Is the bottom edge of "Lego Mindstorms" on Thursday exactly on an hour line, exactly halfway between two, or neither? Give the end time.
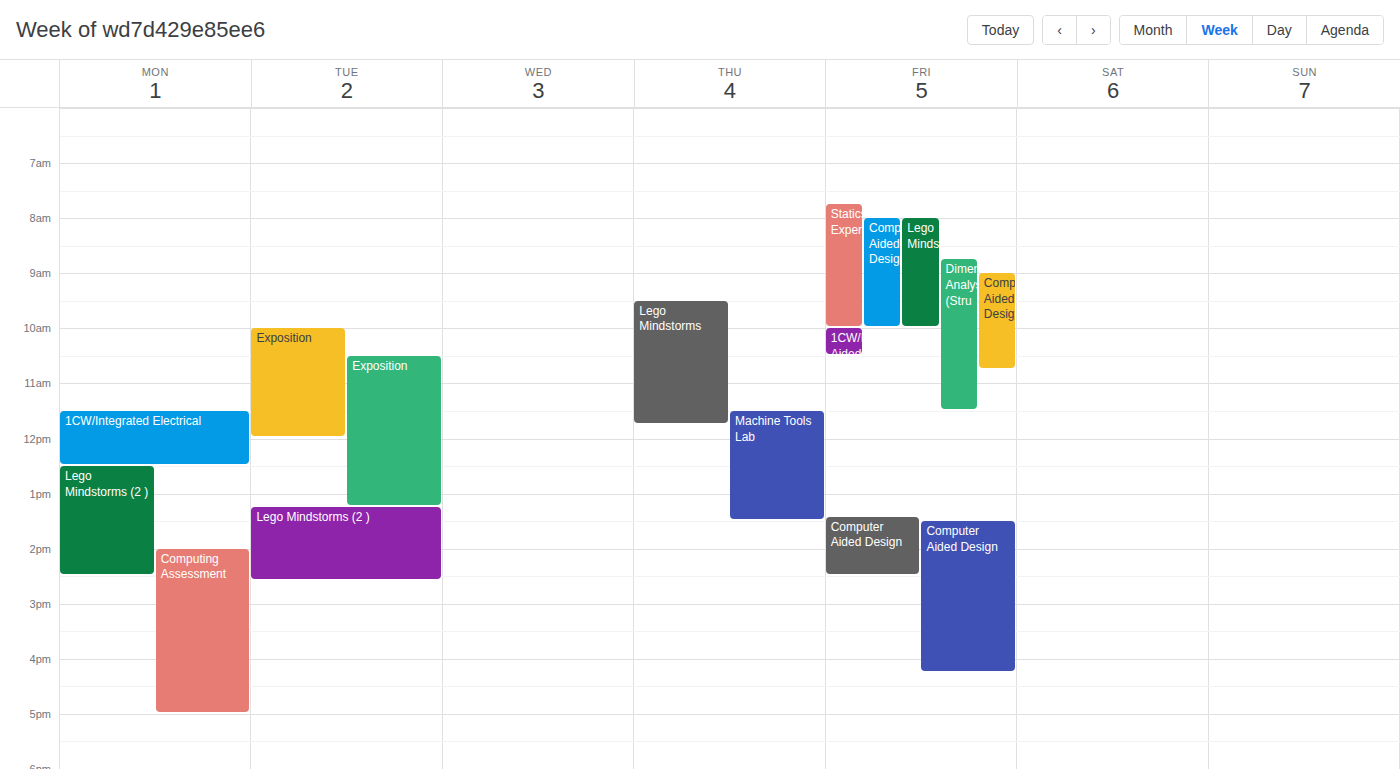
11:45 -- neither: three quarters of the way from the 11:00 line to the 12:00 line.